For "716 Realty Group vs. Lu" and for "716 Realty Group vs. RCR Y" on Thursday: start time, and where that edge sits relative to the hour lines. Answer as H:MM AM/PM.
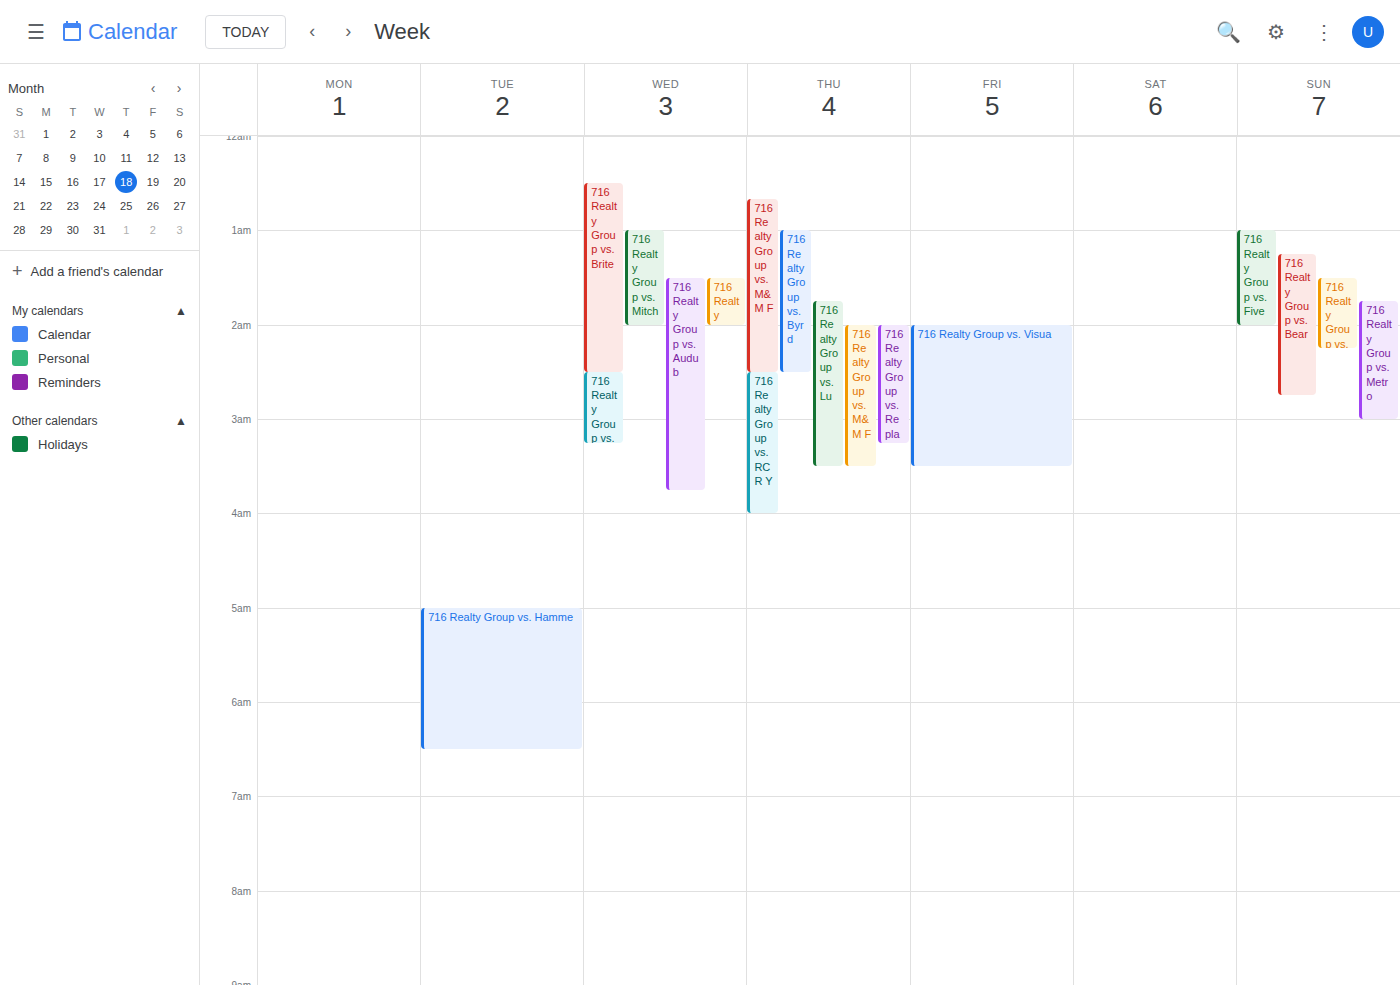
"716 Realty Group vs. Lu": 1:45 AM, neither: three quarters of the way from the 1 AM line to the 2 AM line. "716 Realty Group vs. RCR Y": 2:30 AM, halfway between the 2 AM and 3 AM lines.